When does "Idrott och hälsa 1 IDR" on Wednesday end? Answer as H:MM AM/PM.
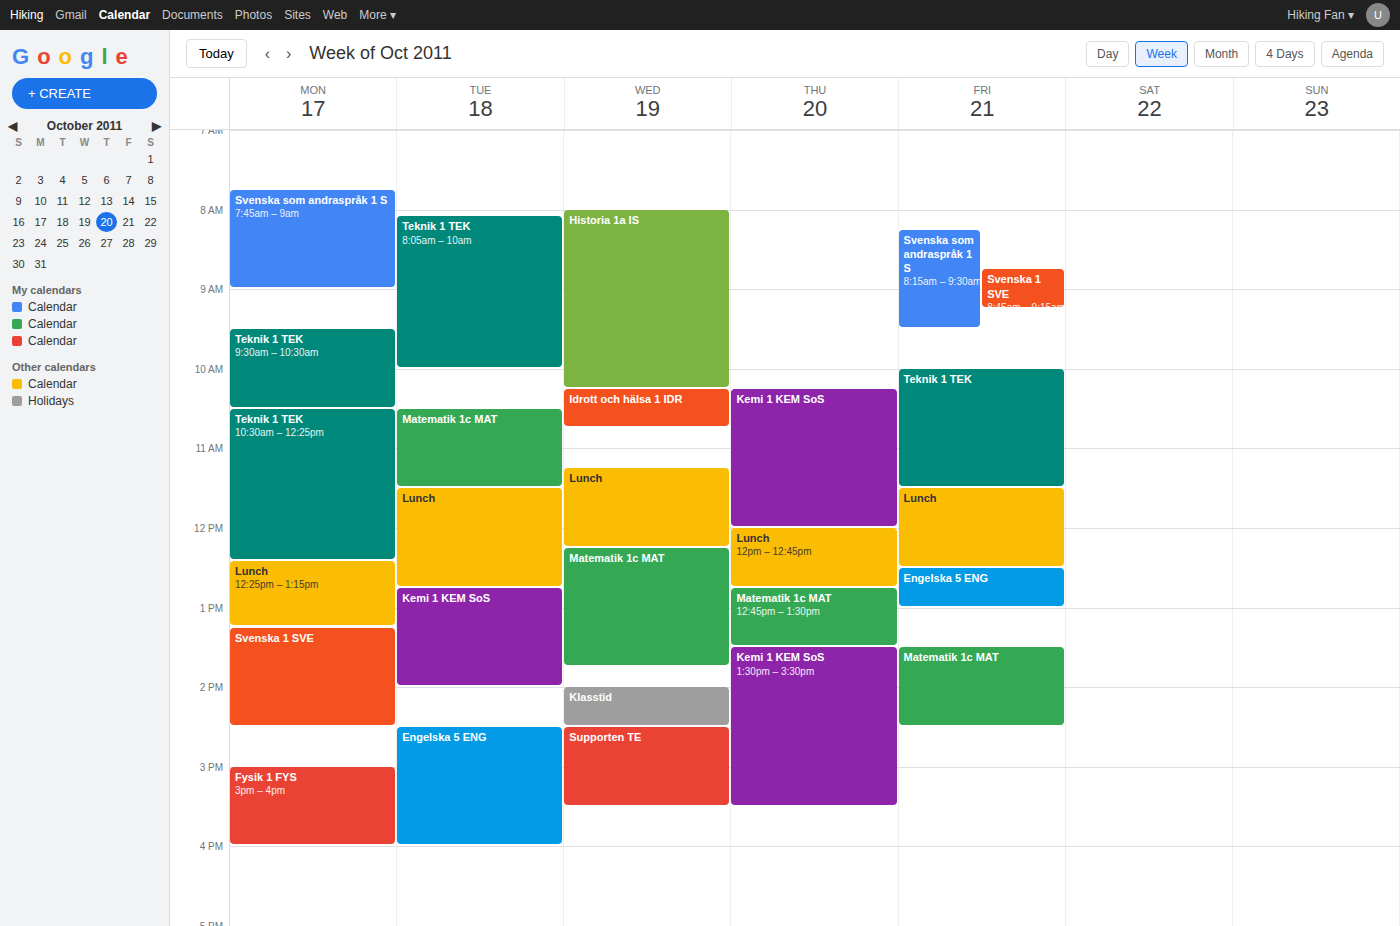
10:45 AM